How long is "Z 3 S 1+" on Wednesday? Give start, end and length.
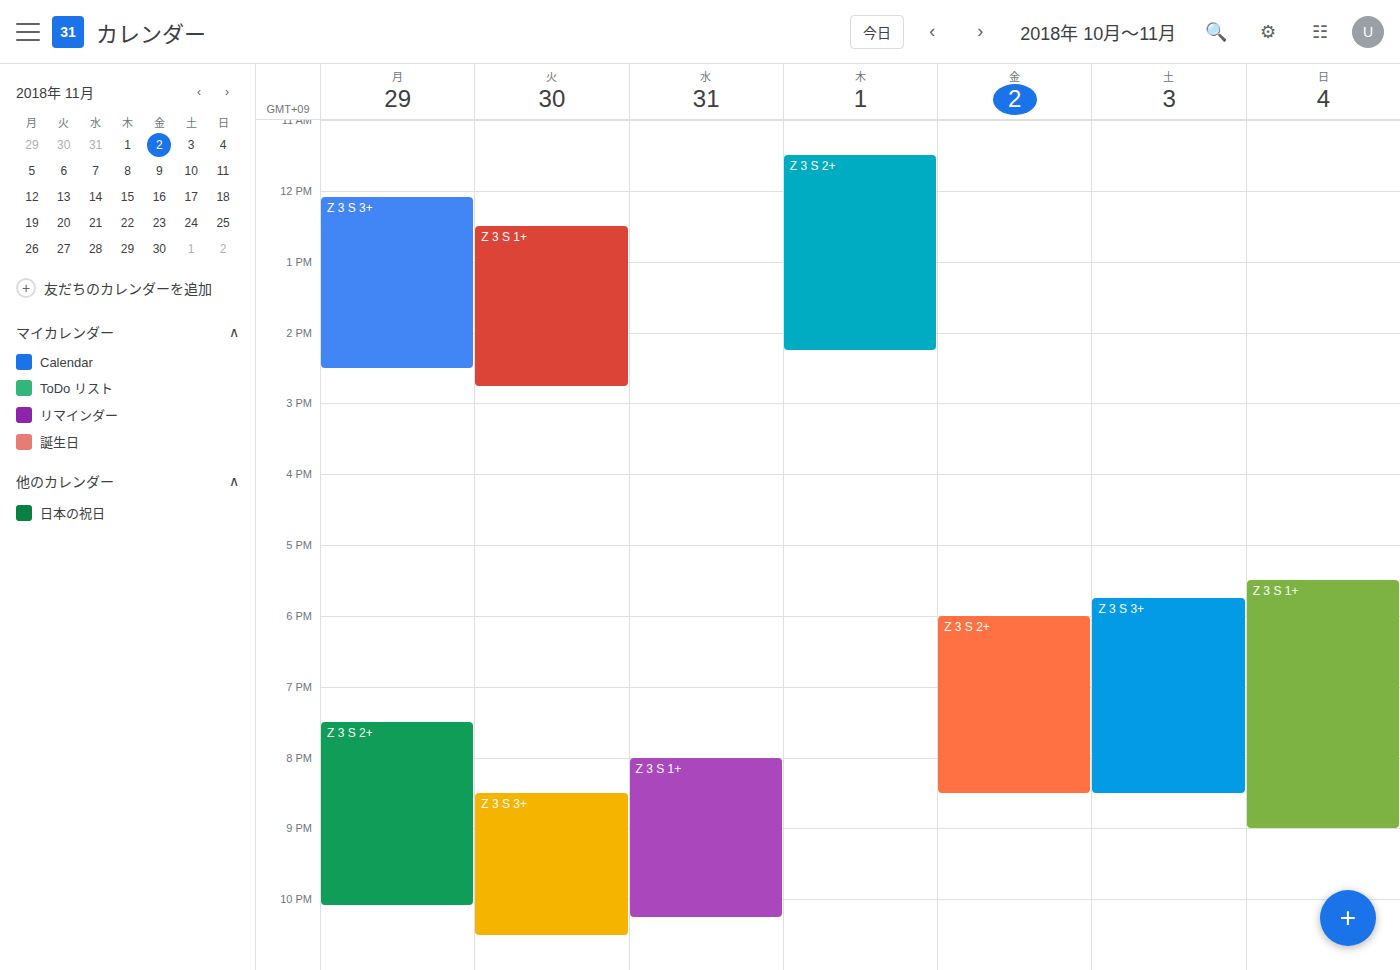
8:00 PM to 10:15 PM, 2 hours 15 minutes